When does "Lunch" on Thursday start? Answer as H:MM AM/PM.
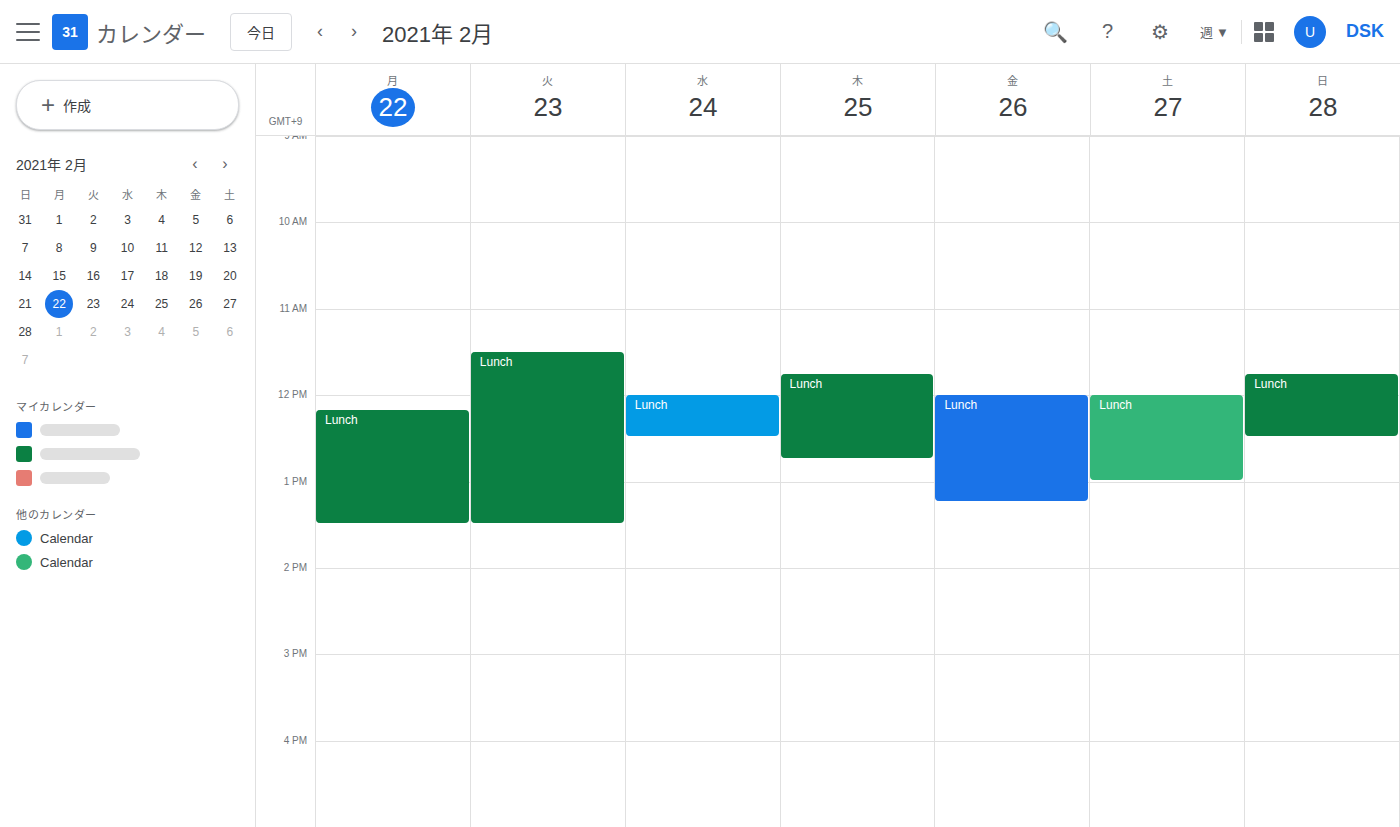
11:45 AM